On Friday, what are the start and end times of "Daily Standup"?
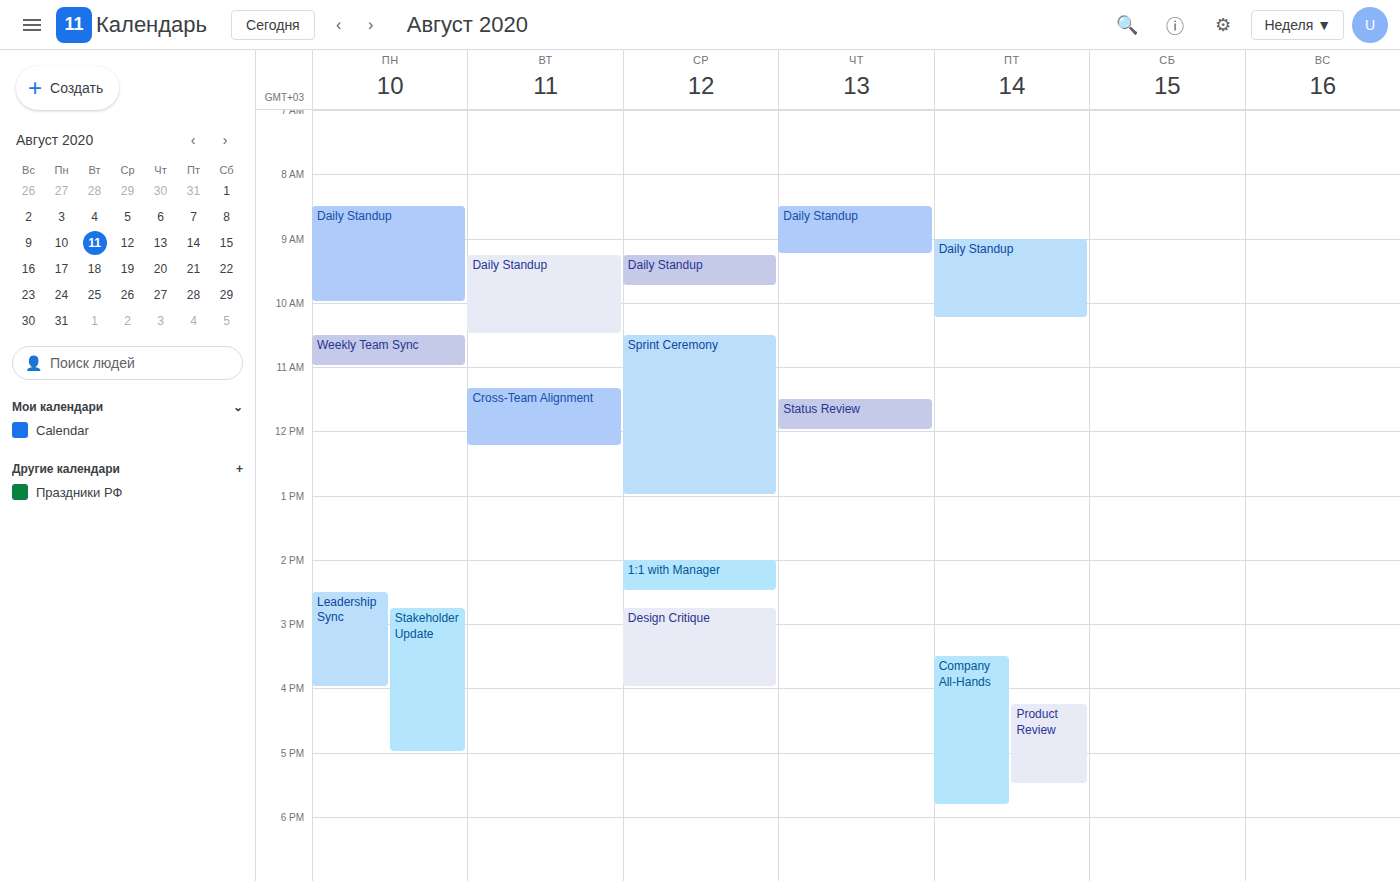
9:00 AM to 10:15 AM